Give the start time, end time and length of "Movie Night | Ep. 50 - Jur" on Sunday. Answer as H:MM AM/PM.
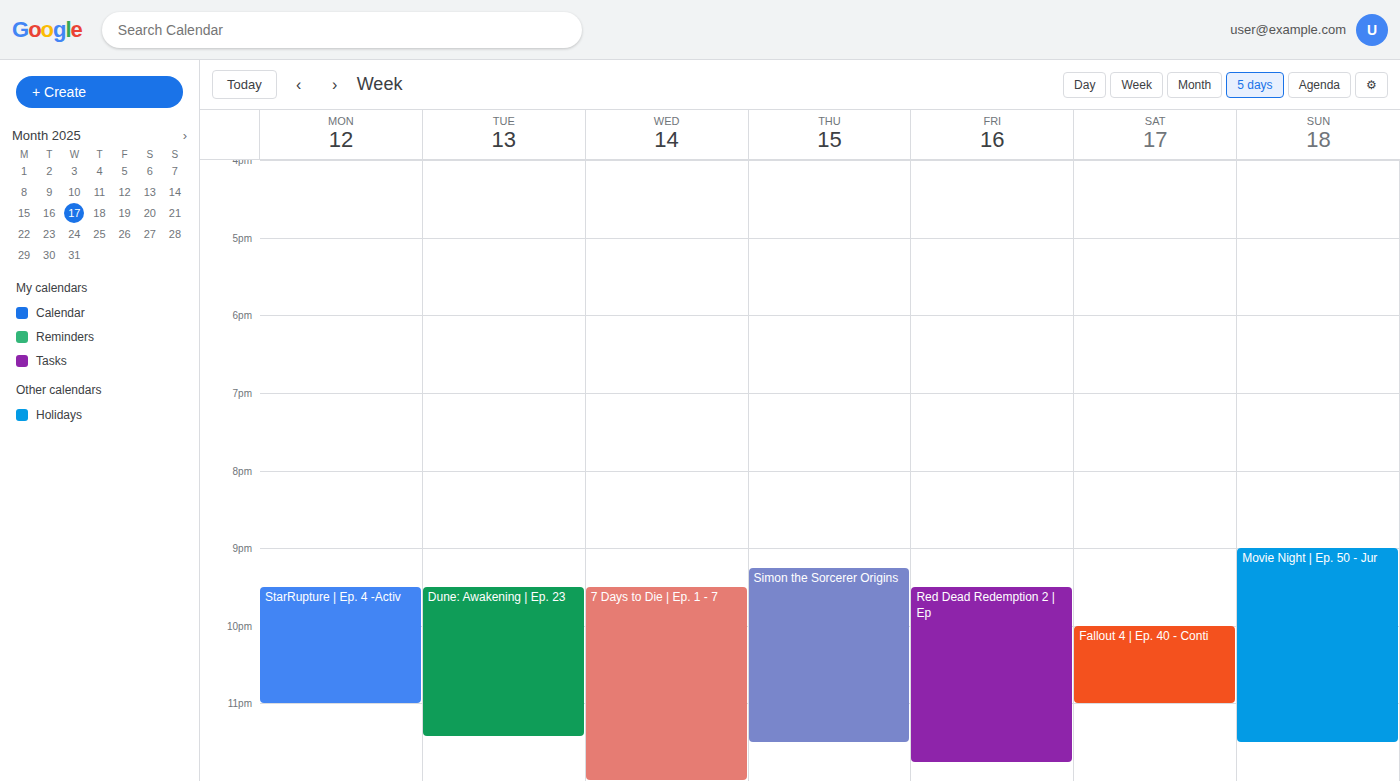
9:00 PM to 11:30 PM, 2 hours 30 minutes